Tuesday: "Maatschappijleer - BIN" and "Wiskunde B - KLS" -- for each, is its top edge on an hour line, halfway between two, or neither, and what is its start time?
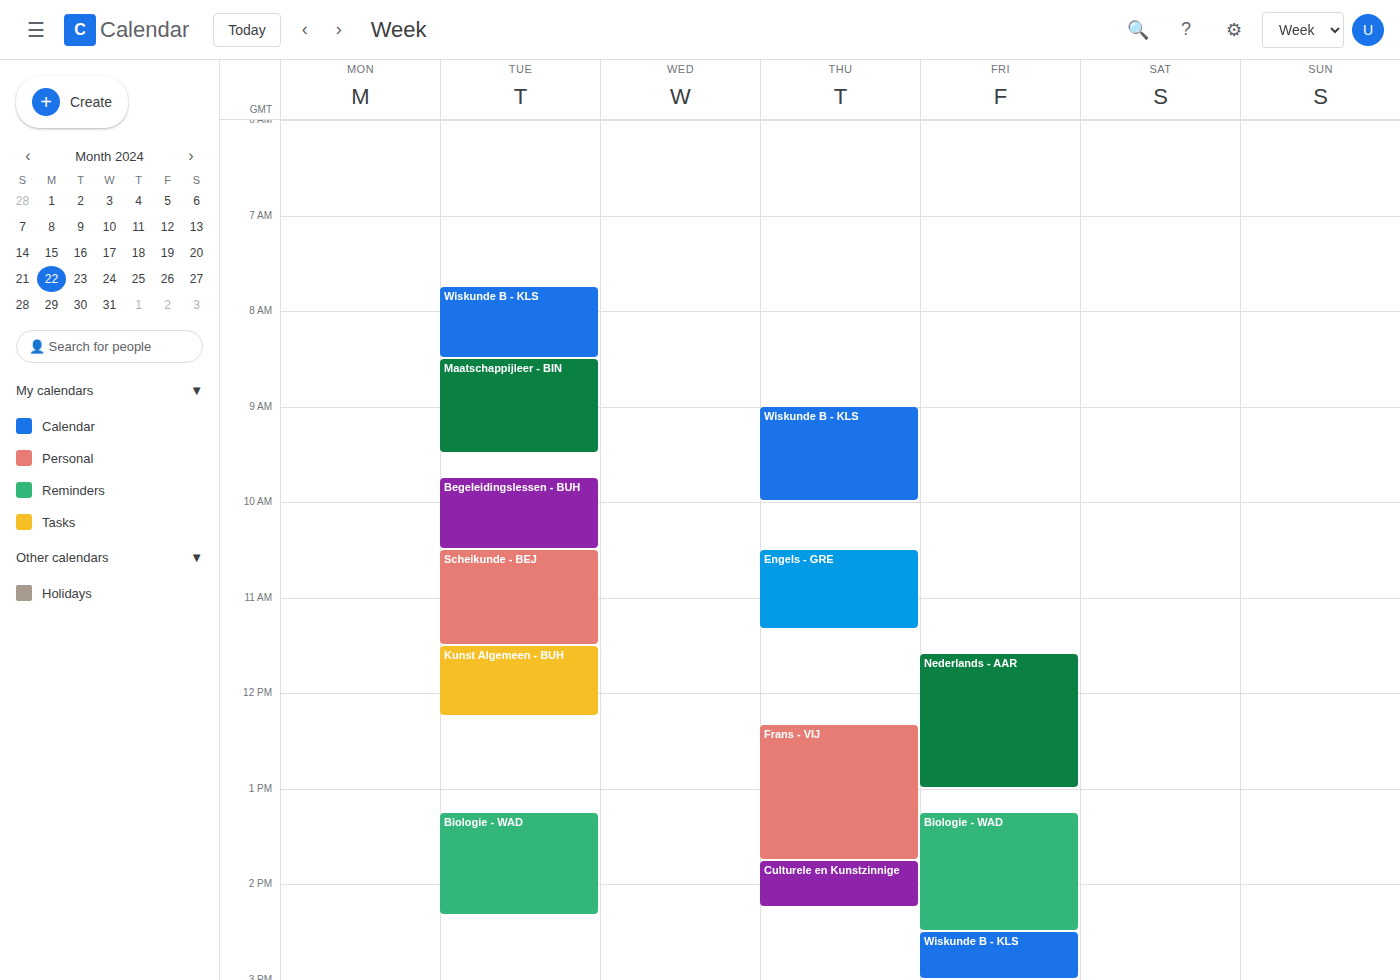
"Maatschappijleer - BIN": 8:30 AM, halfway between the 8 AM and 9 AM lines. "Wiskunde B - KLS": 7:45 AM, neither: three quarters of the way from the 7 AM line to the 8 AM line.